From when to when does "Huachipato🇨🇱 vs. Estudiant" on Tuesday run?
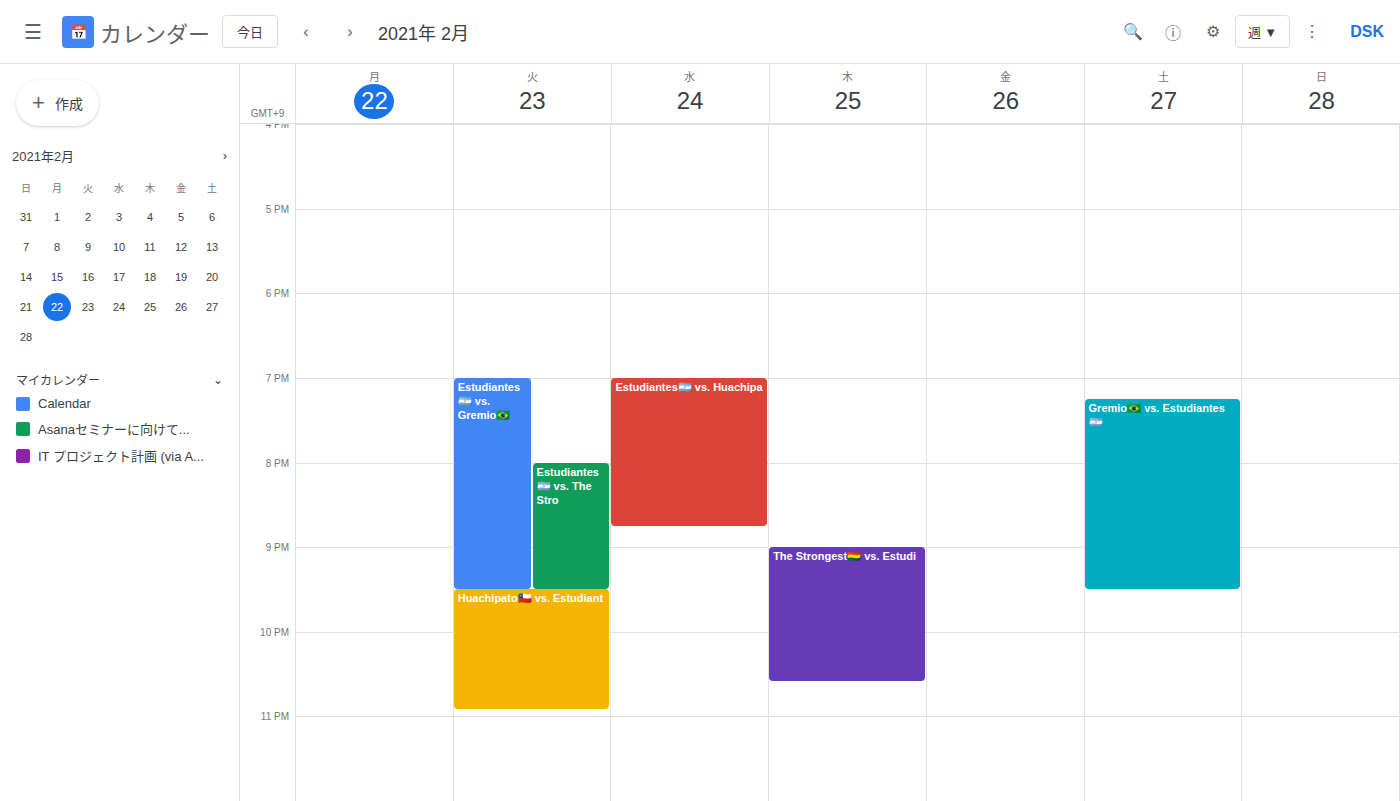
9:30 PM to 10:55 PM